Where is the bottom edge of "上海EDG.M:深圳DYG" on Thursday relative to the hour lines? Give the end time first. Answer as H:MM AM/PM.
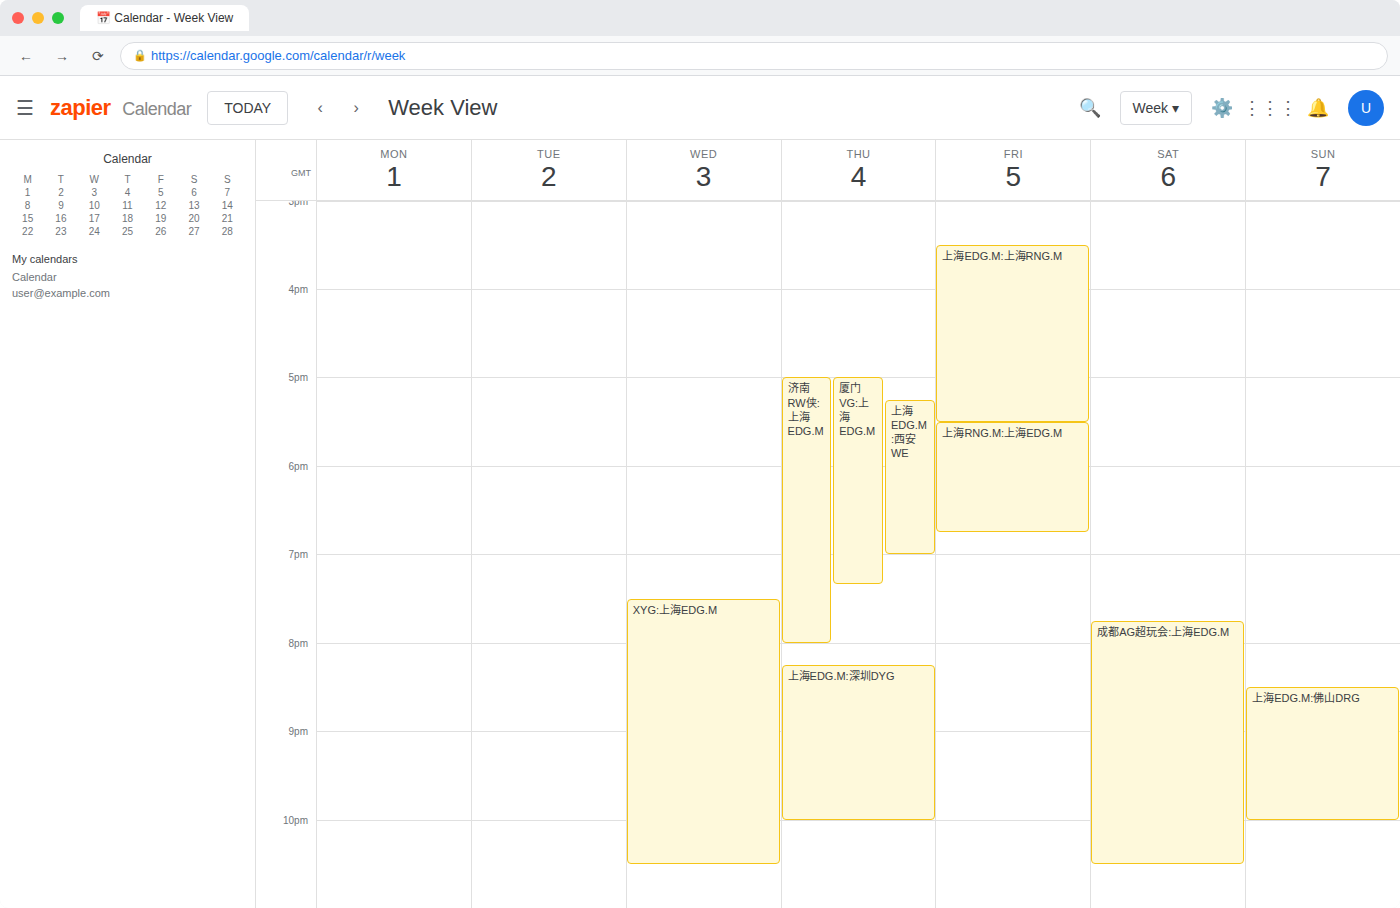
10:00 PM -- exactly on the 10 PM line.